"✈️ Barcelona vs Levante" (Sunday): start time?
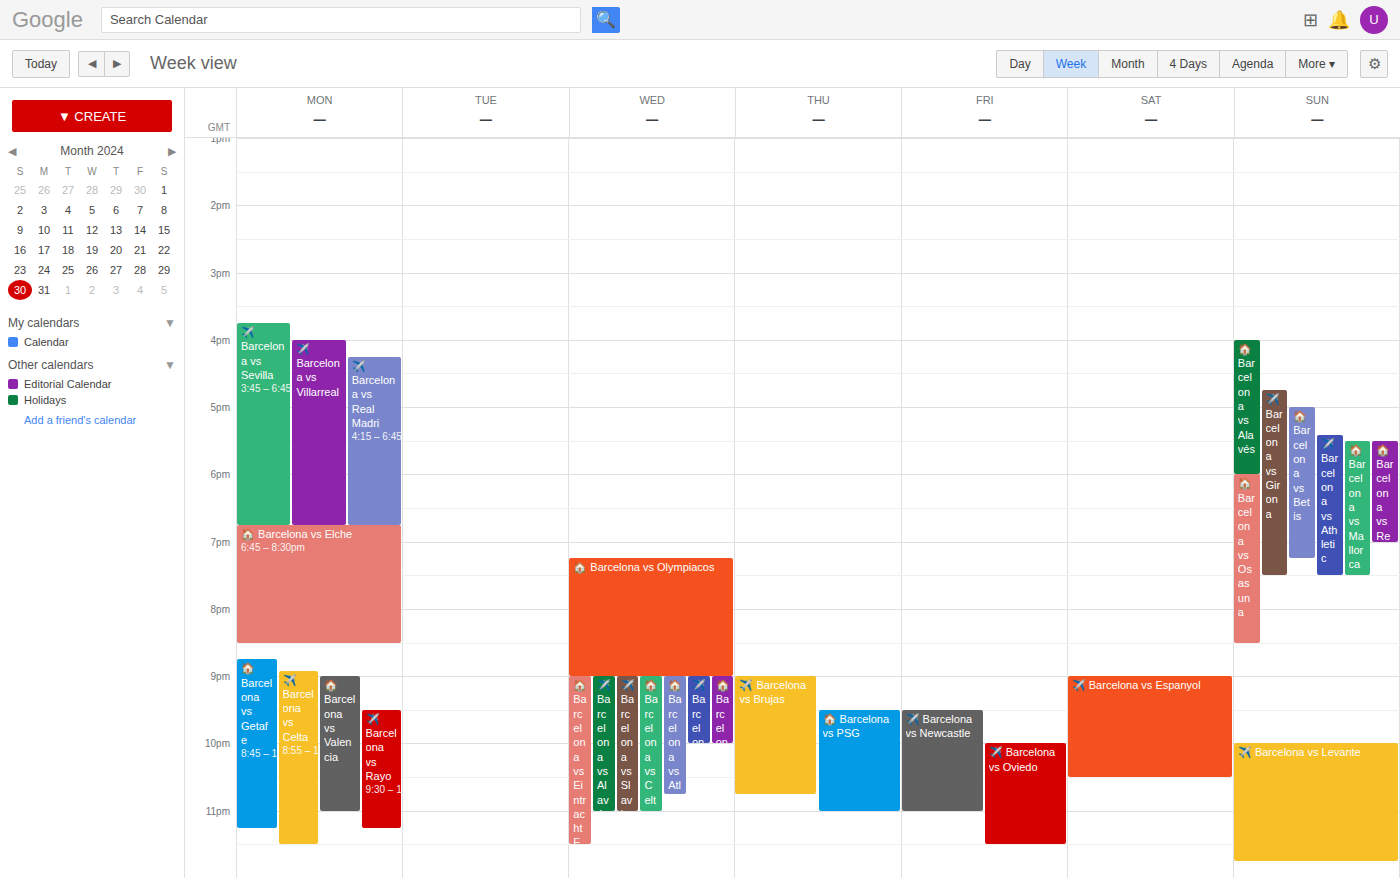
10:00 PM